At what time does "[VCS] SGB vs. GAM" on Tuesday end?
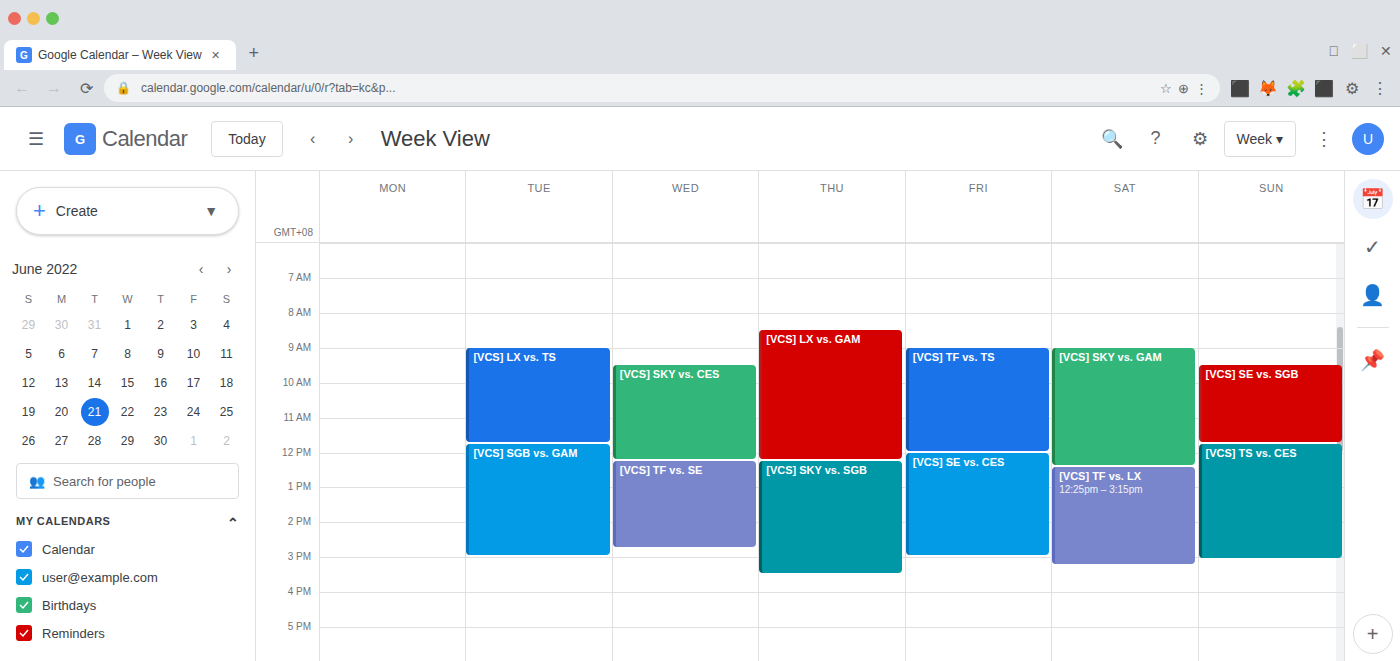
3:00 PM